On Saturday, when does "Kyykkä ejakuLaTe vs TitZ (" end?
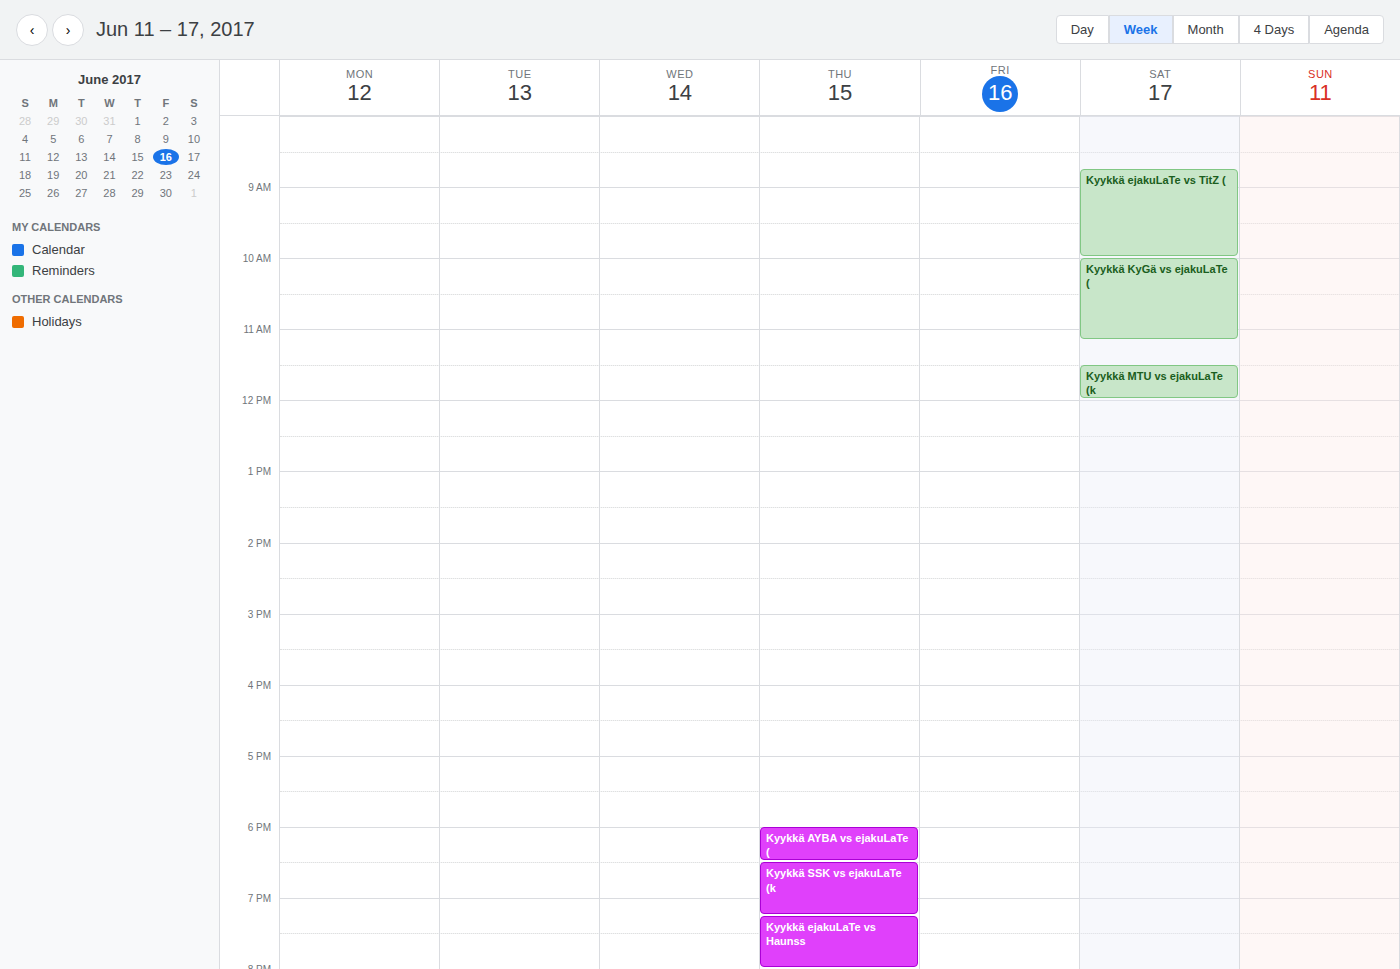
10:00 AM